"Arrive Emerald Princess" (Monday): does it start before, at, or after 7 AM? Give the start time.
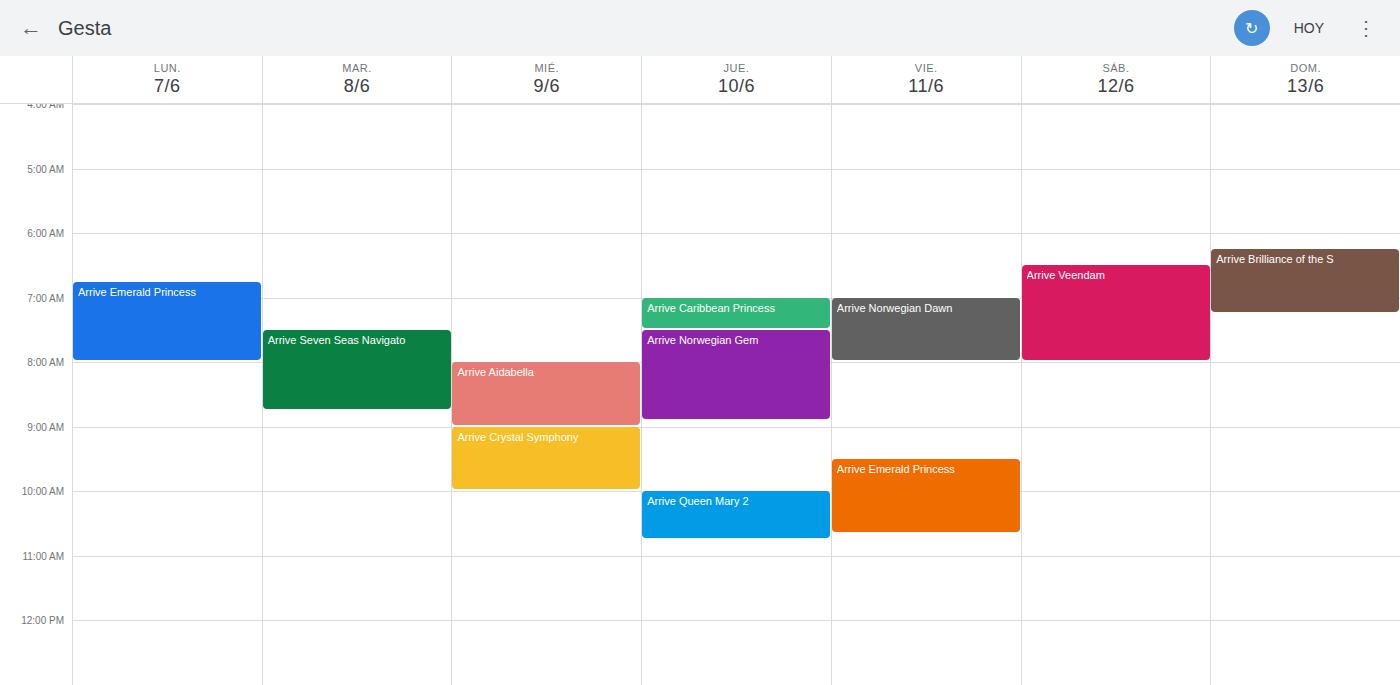
6:45 AM -- before 7 AM, 15 minutes above the 7 AM line.